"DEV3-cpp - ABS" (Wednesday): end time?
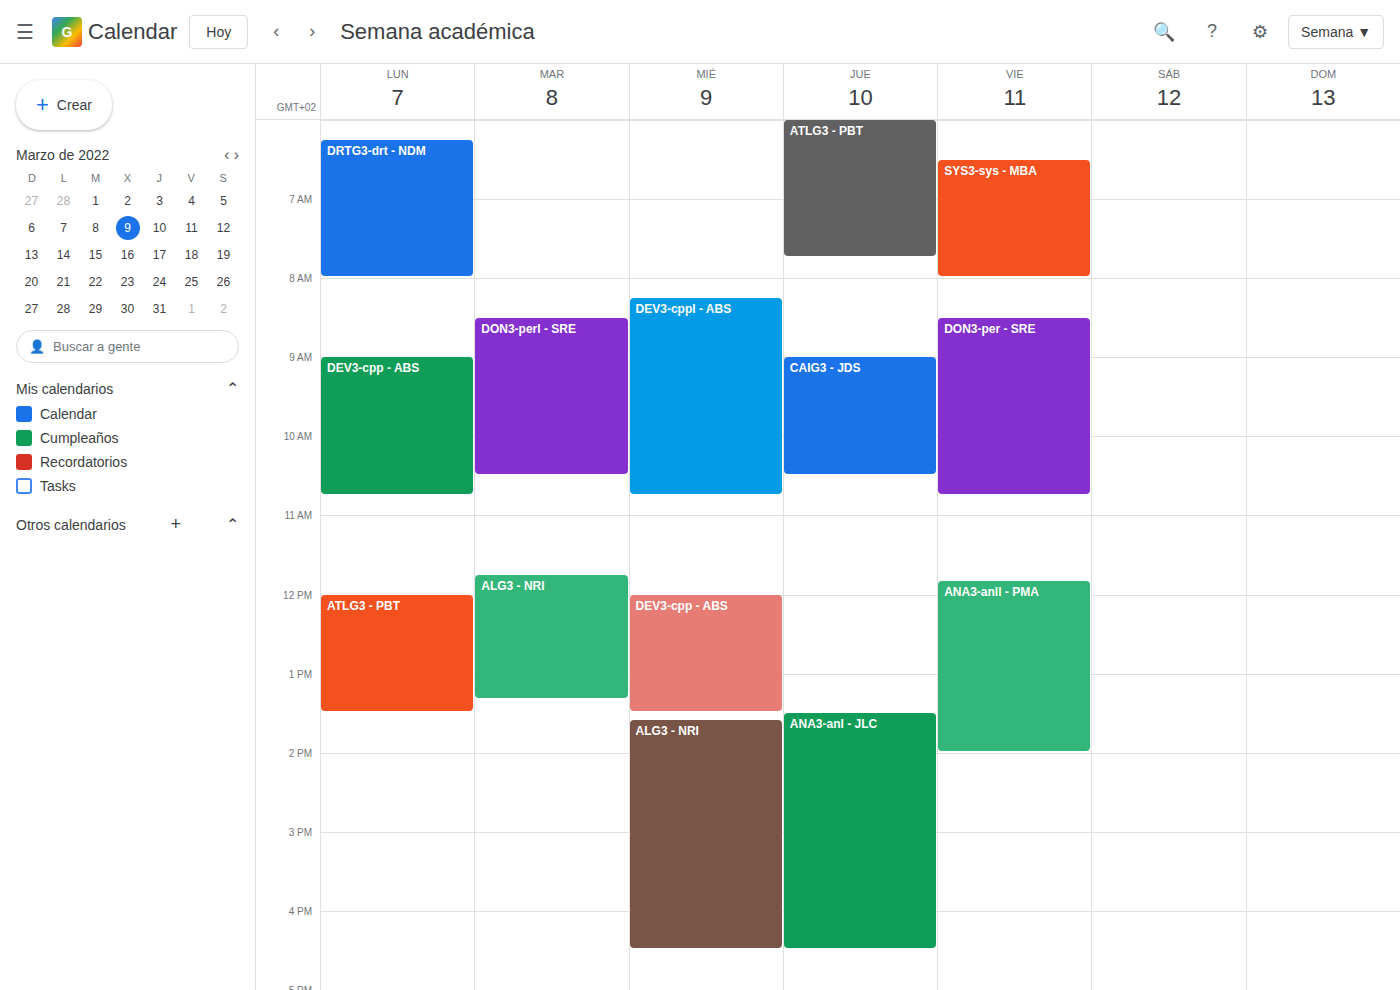
1:30 PM